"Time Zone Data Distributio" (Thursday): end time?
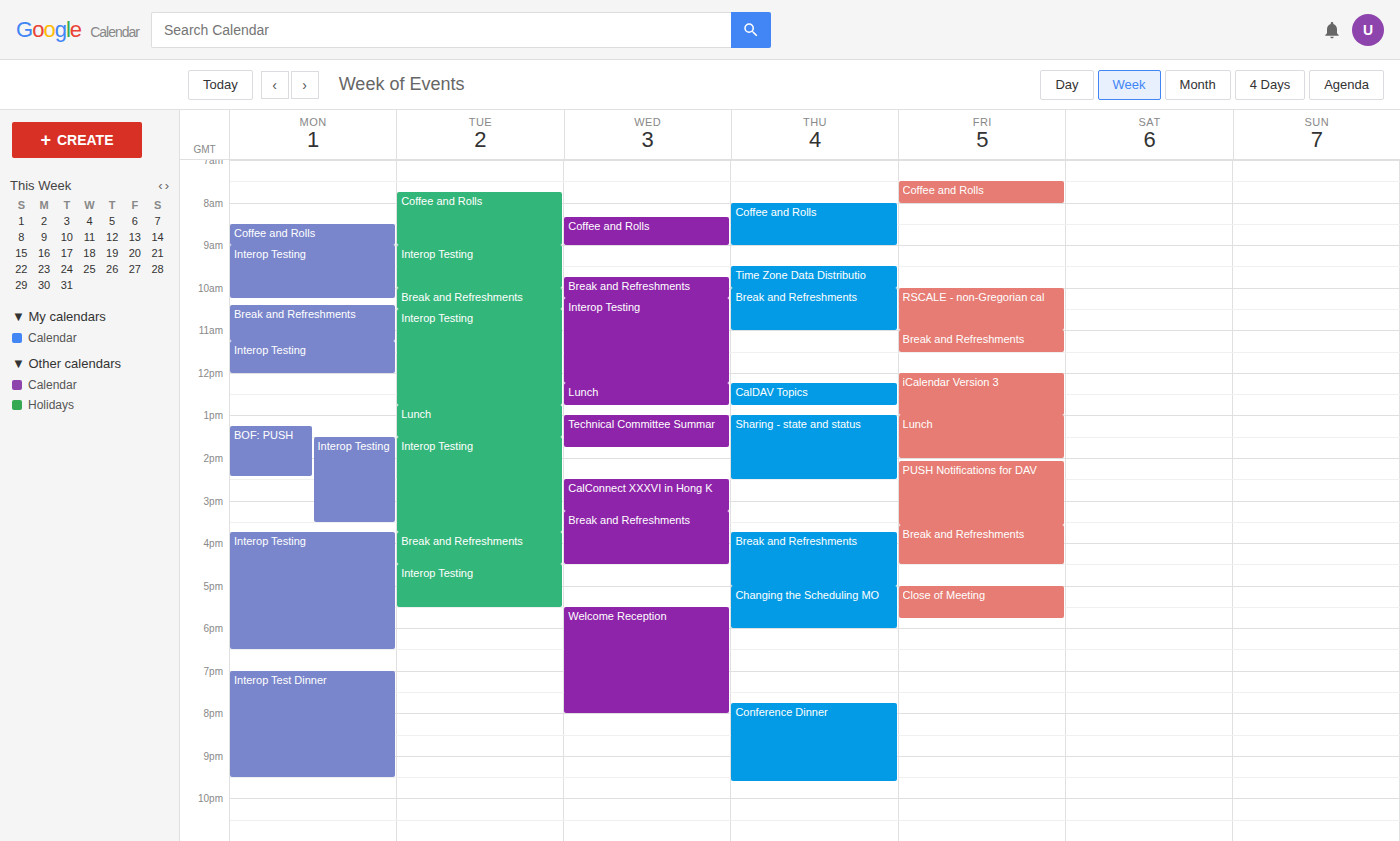
10:00